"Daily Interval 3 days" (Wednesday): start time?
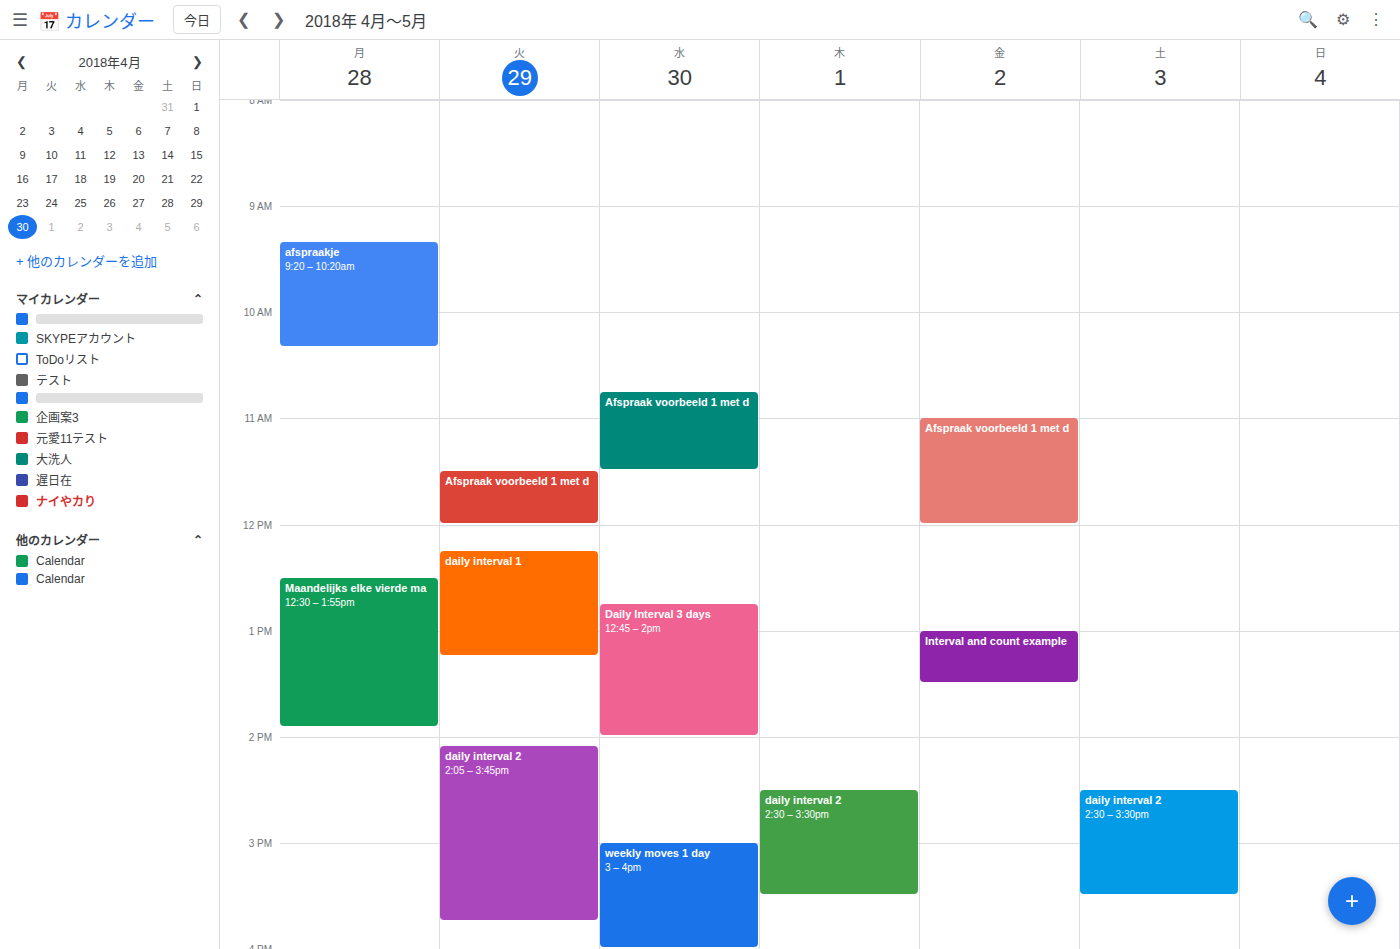
12:45 PM